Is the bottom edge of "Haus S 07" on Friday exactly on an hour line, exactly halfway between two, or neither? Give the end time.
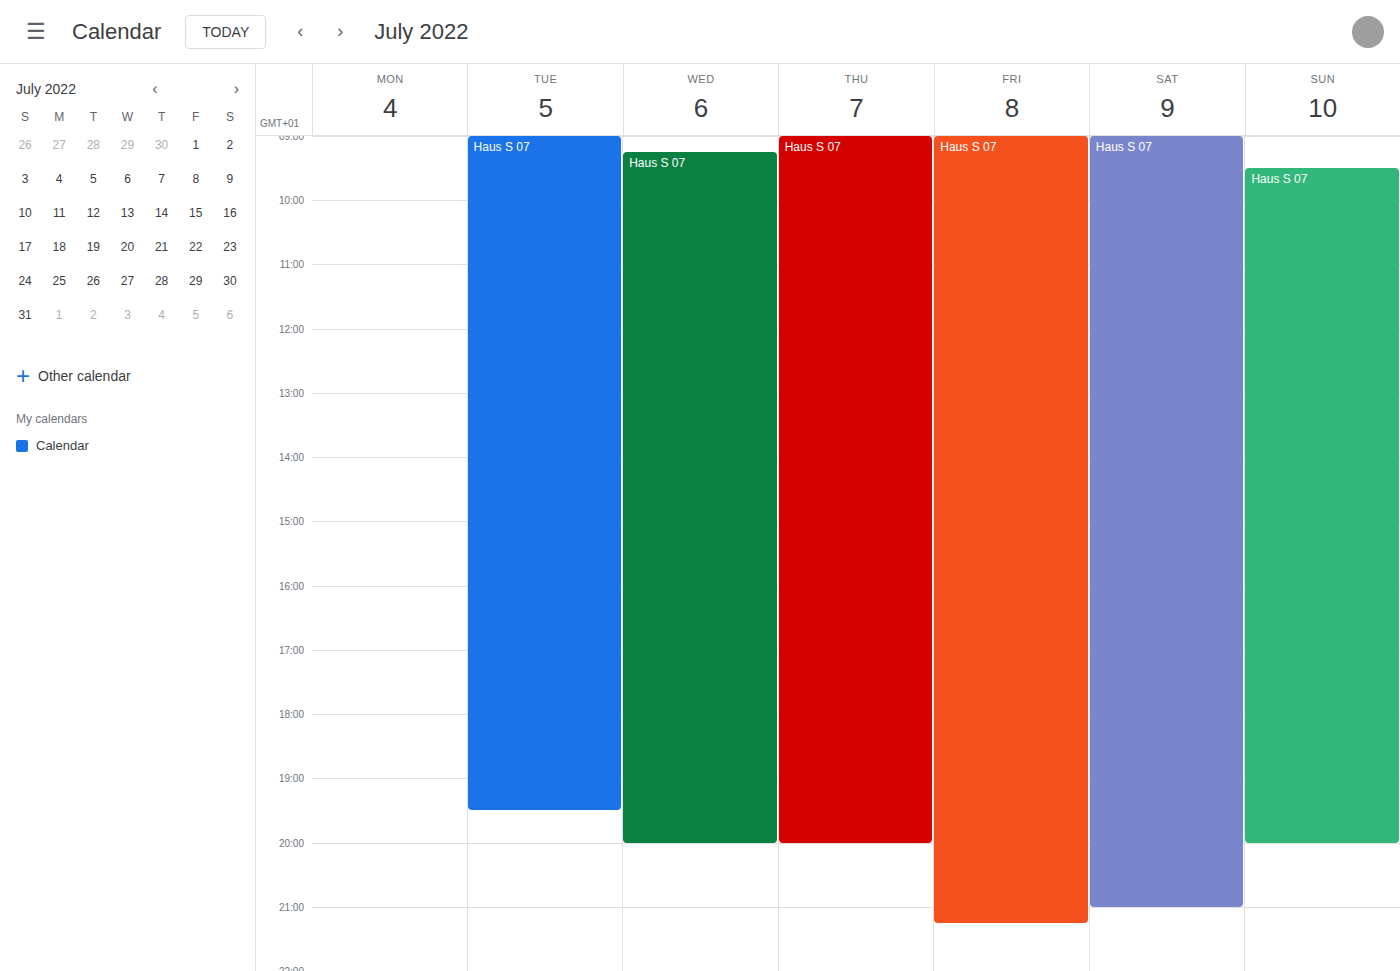
9:15 PM -- neither: a quarter of the way from the 9 PM line to the 10 PM line.